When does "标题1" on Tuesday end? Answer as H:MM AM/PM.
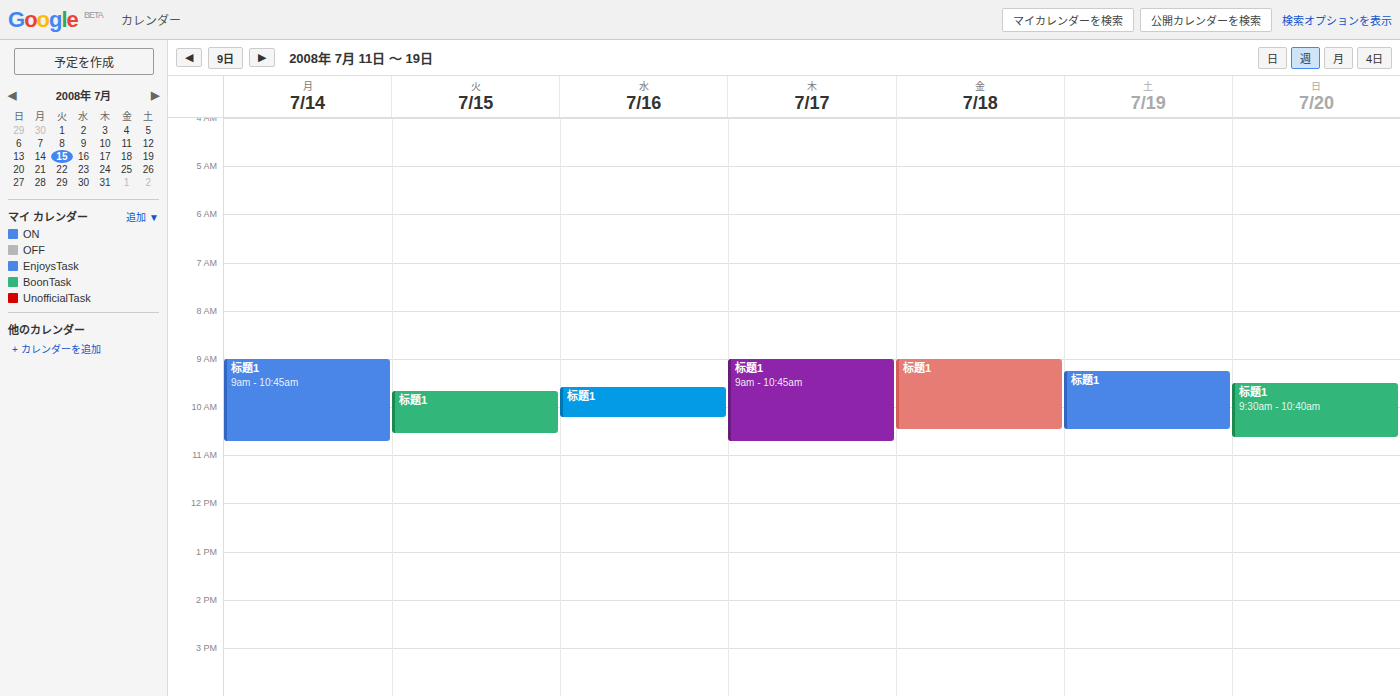
10:35 AM